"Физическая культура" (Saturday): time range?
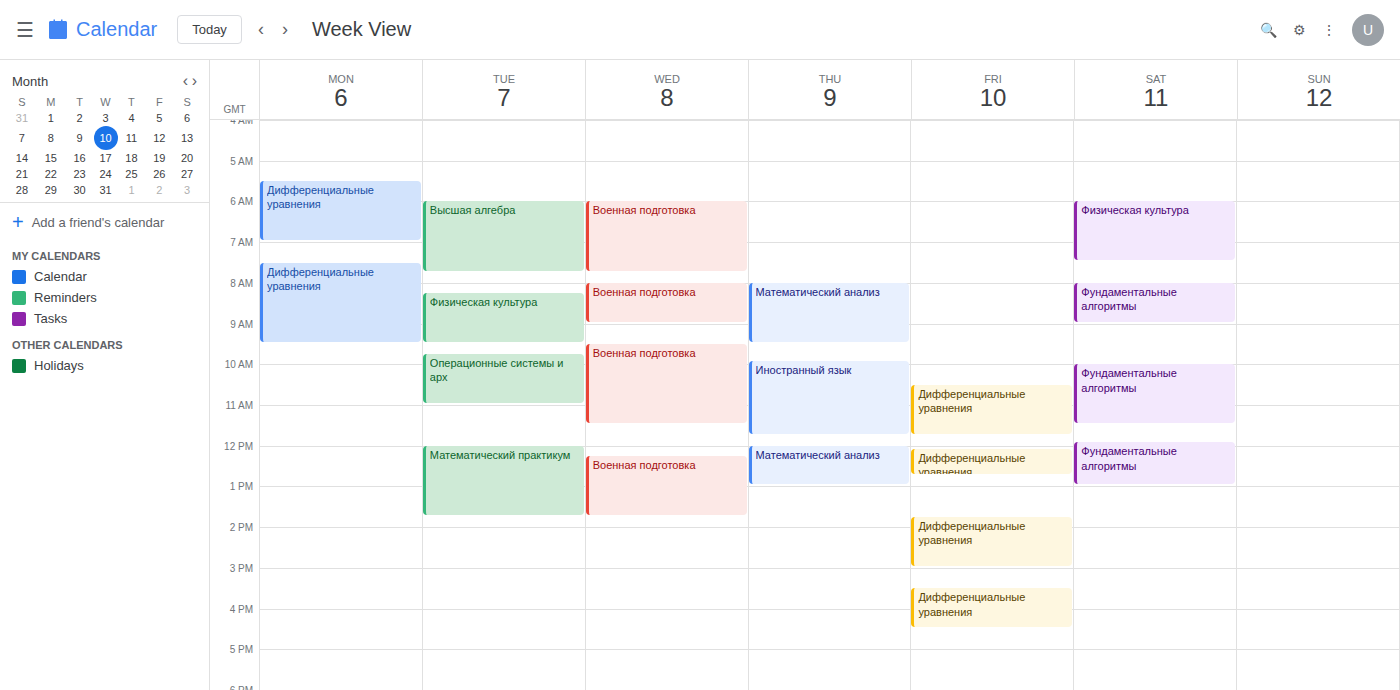
06:00 to 07:30